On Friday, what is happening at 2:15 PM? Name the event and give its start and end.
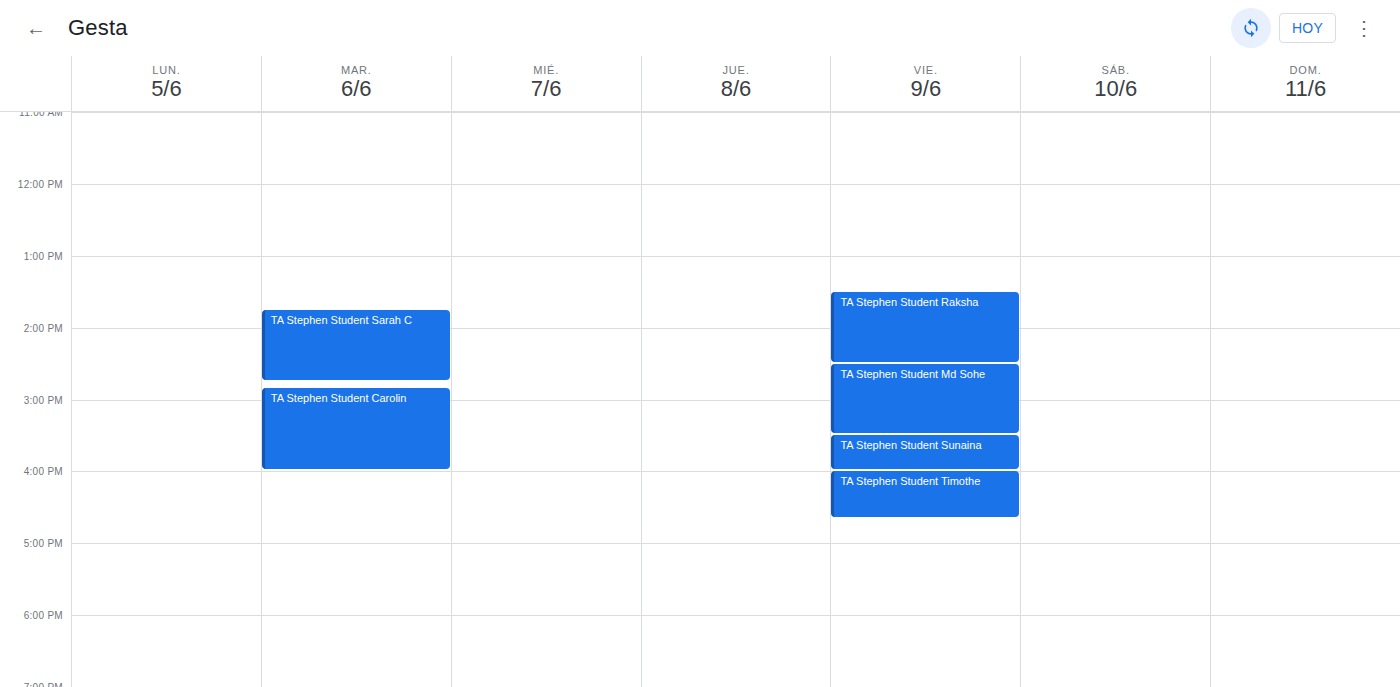
"TA Stephen Student Raksha", 1:30 PM to 2:30 PM